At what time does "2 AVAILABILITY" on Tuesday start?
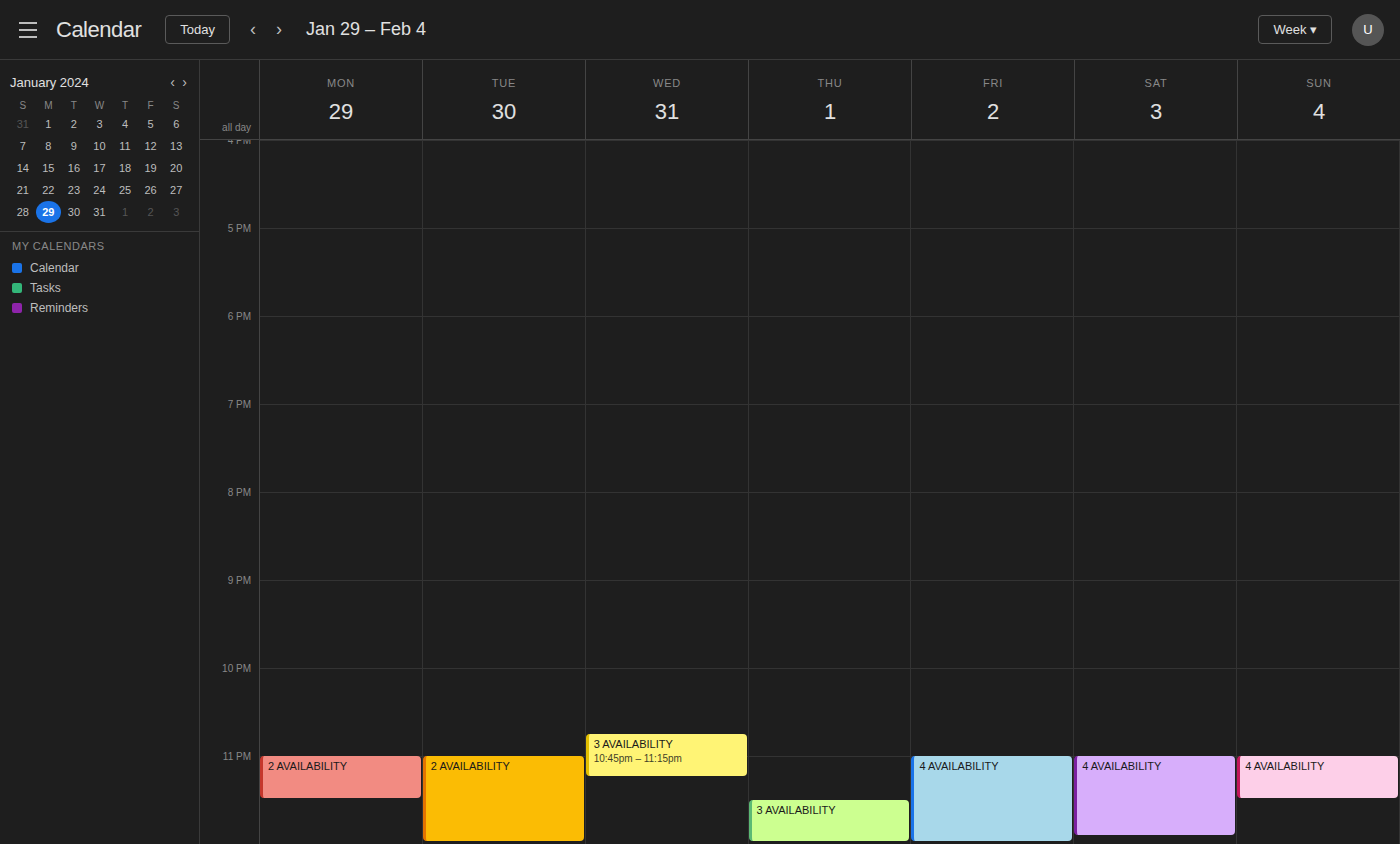
23:00